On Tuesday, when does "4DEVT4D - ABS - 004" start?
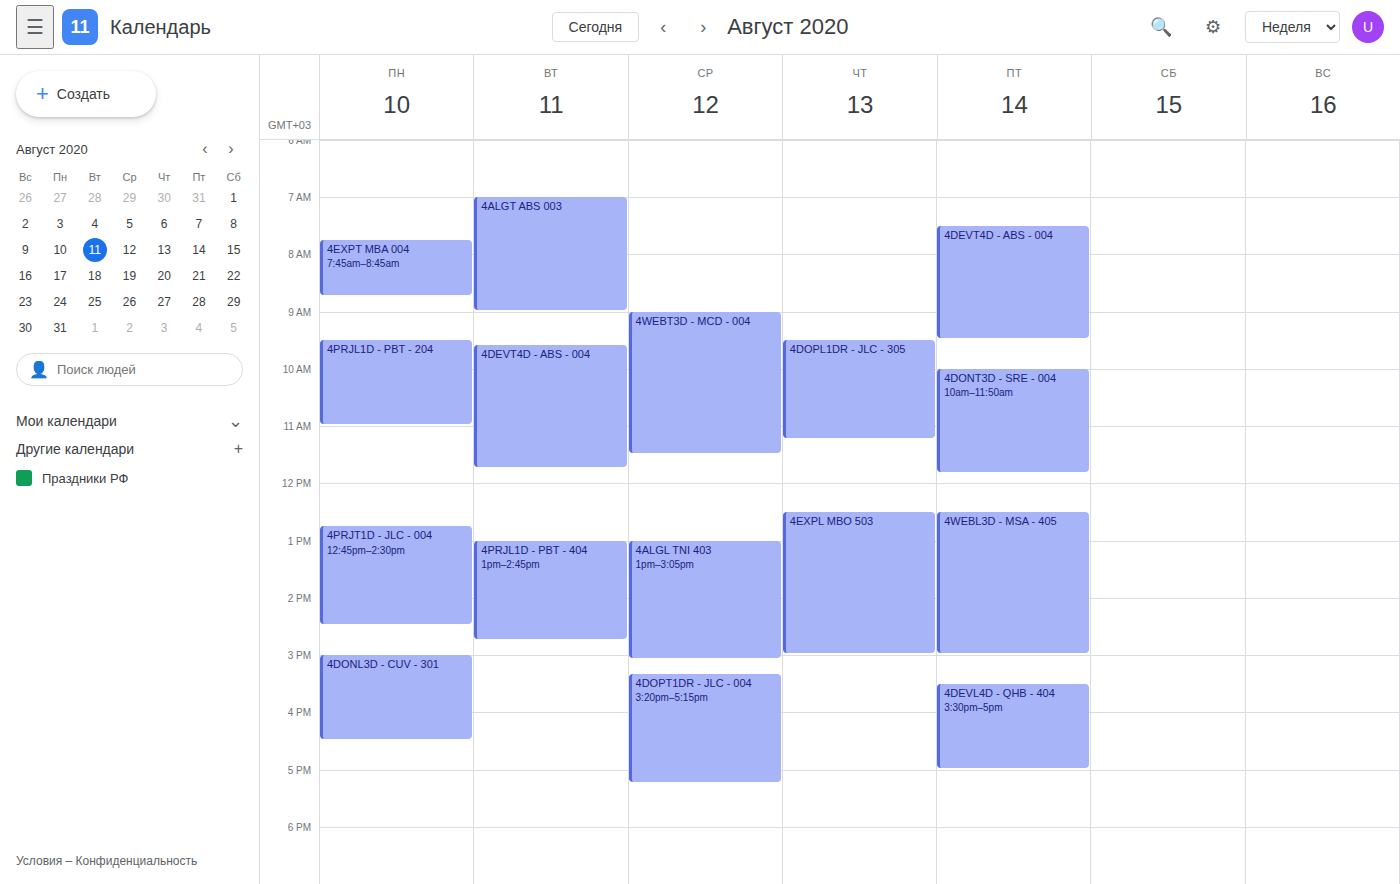
9:35 AM